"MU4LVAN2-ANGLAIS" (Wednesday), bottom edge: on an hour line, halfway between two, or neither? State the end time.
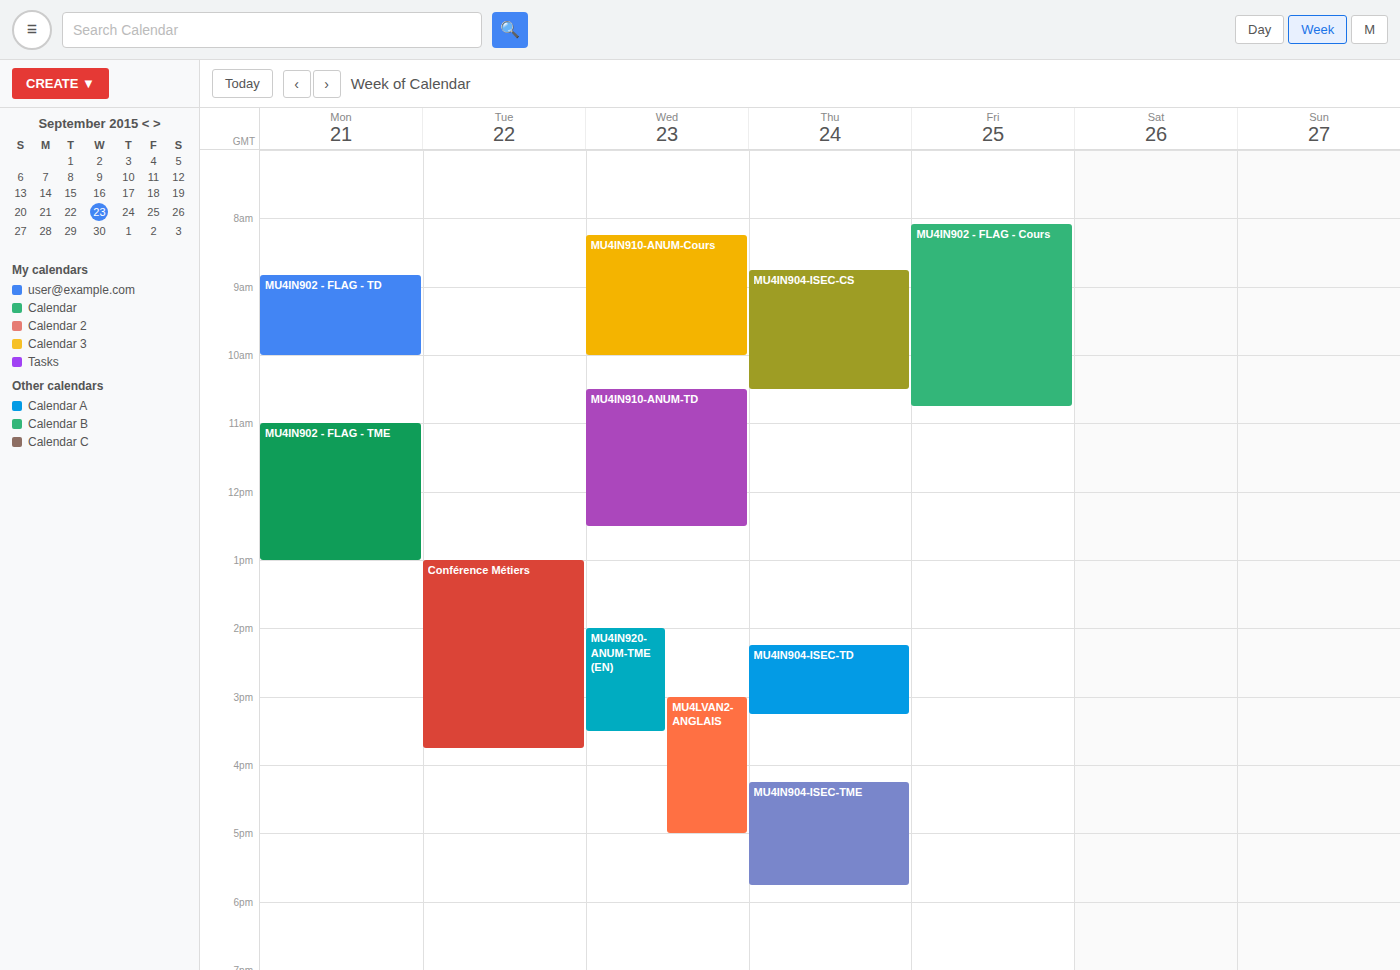
17:00 -- exactly on the 17:00 line.